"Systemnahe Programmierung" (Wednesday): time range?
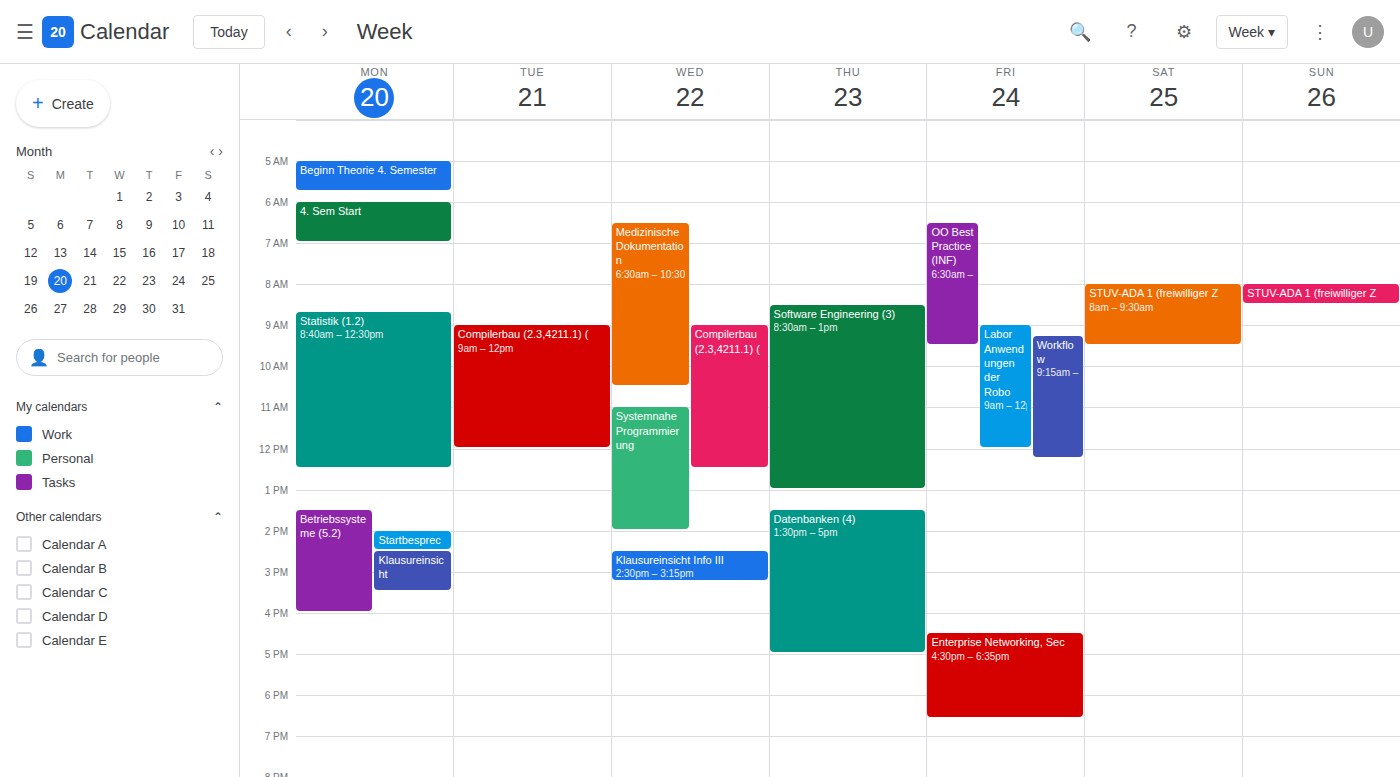
11:00 AM to 2:00 PM